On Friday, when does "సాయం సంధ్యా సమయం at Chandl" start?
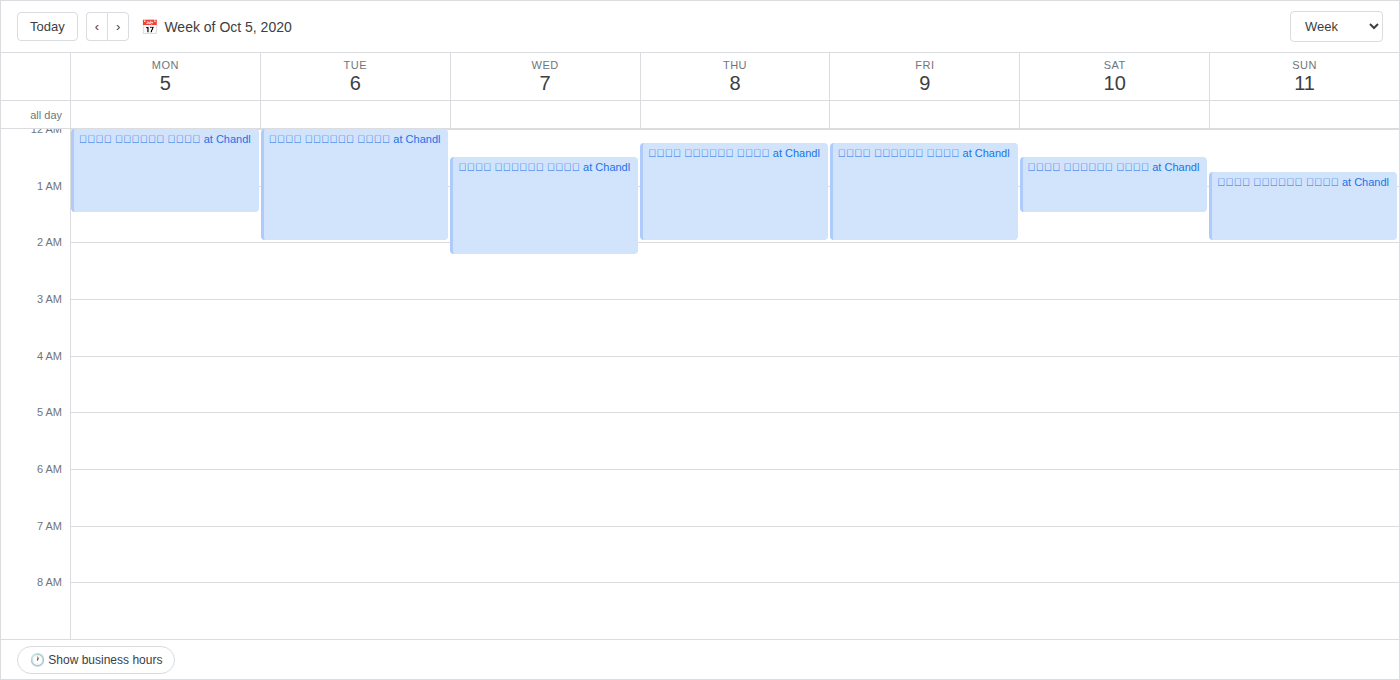
12:15 AM